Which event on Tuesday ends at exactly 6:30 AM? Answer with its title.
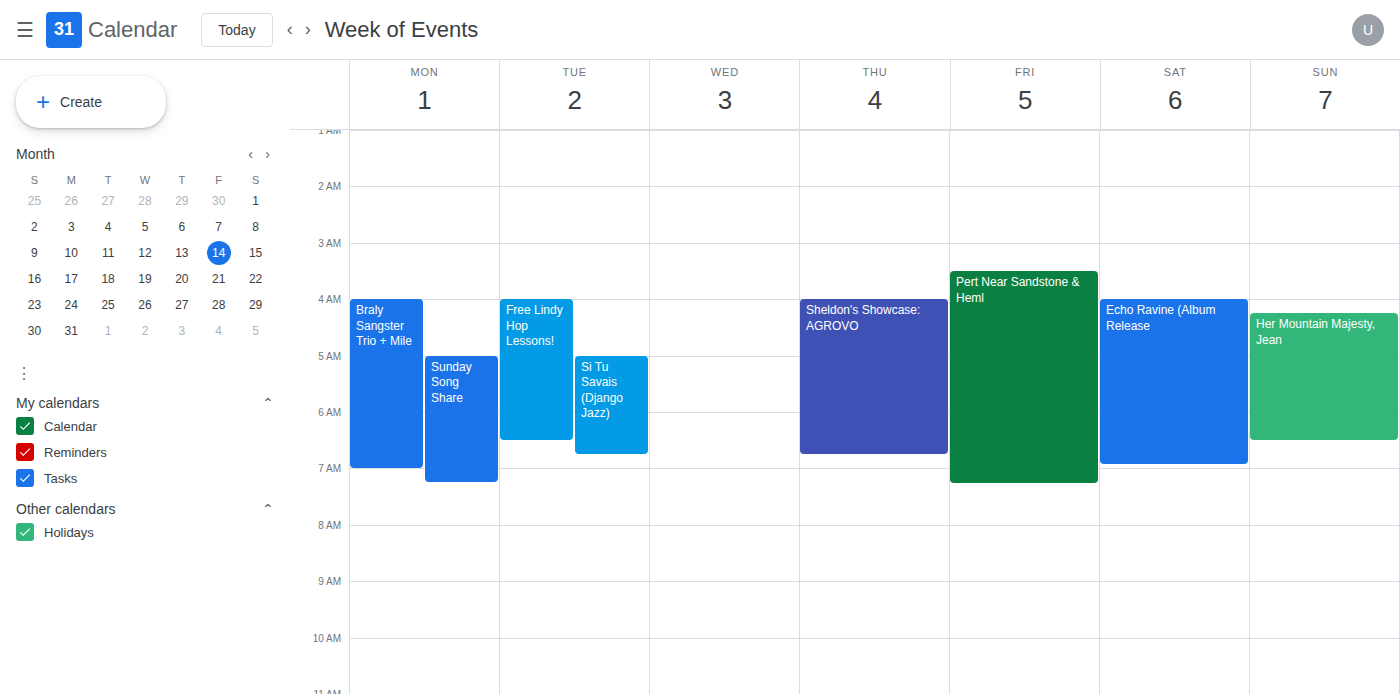
"Free Lindy Hop Lessons!"